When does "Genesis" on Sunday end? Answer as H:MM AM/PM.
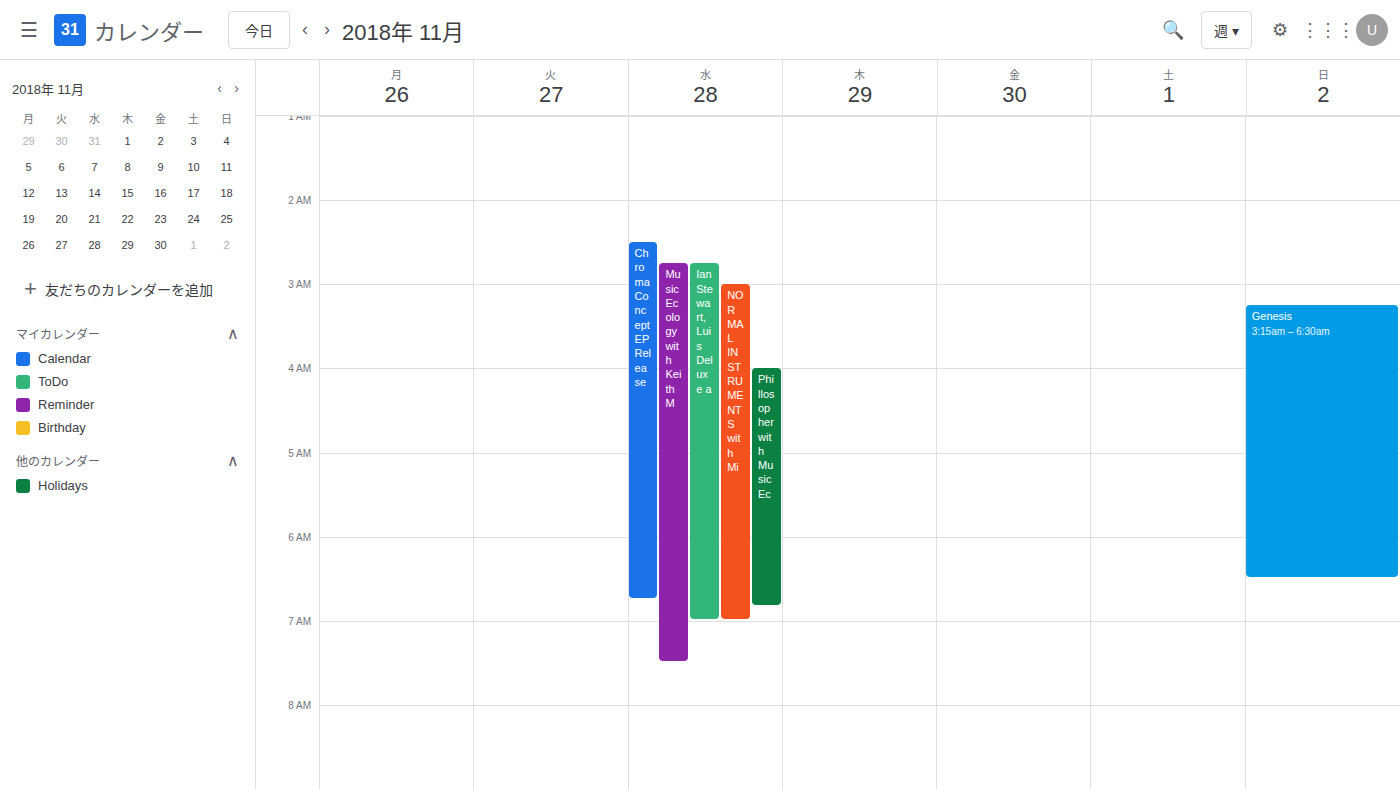
6:30 AM